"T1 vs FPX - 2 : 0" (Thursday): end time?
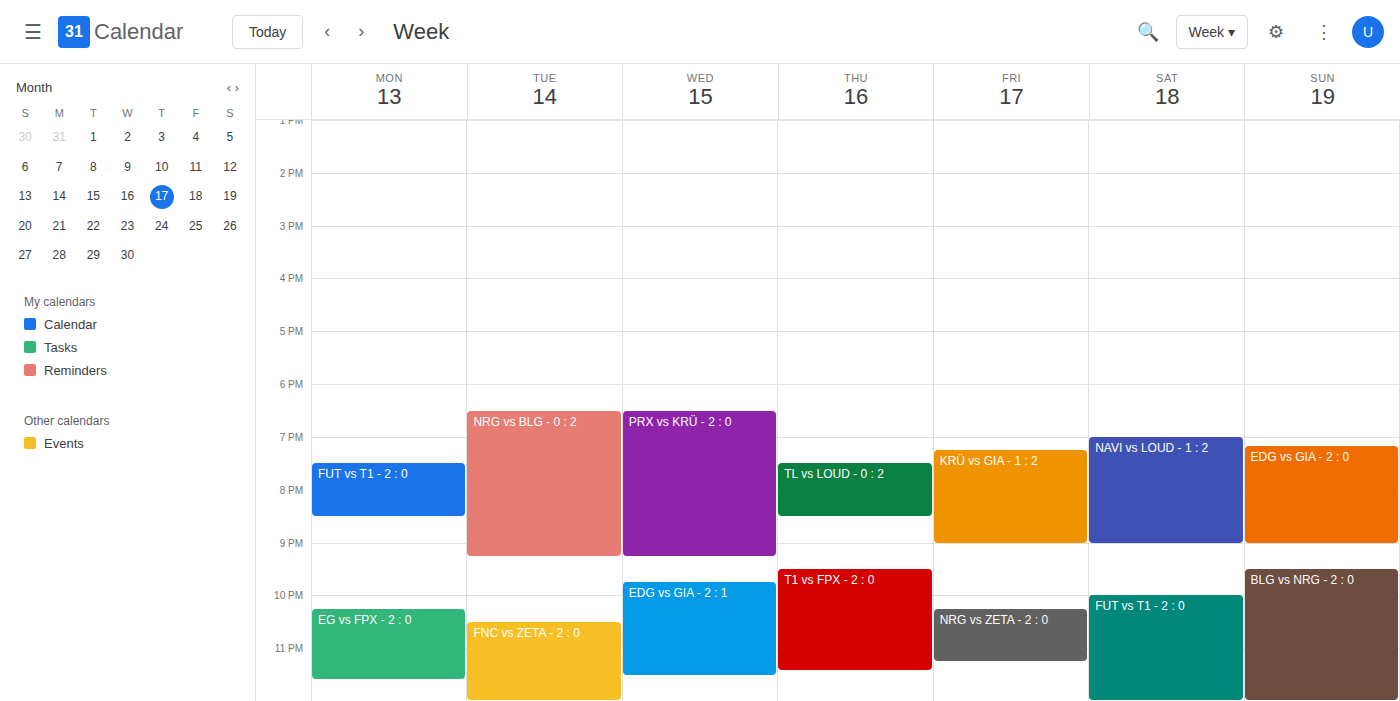
11:25 PM